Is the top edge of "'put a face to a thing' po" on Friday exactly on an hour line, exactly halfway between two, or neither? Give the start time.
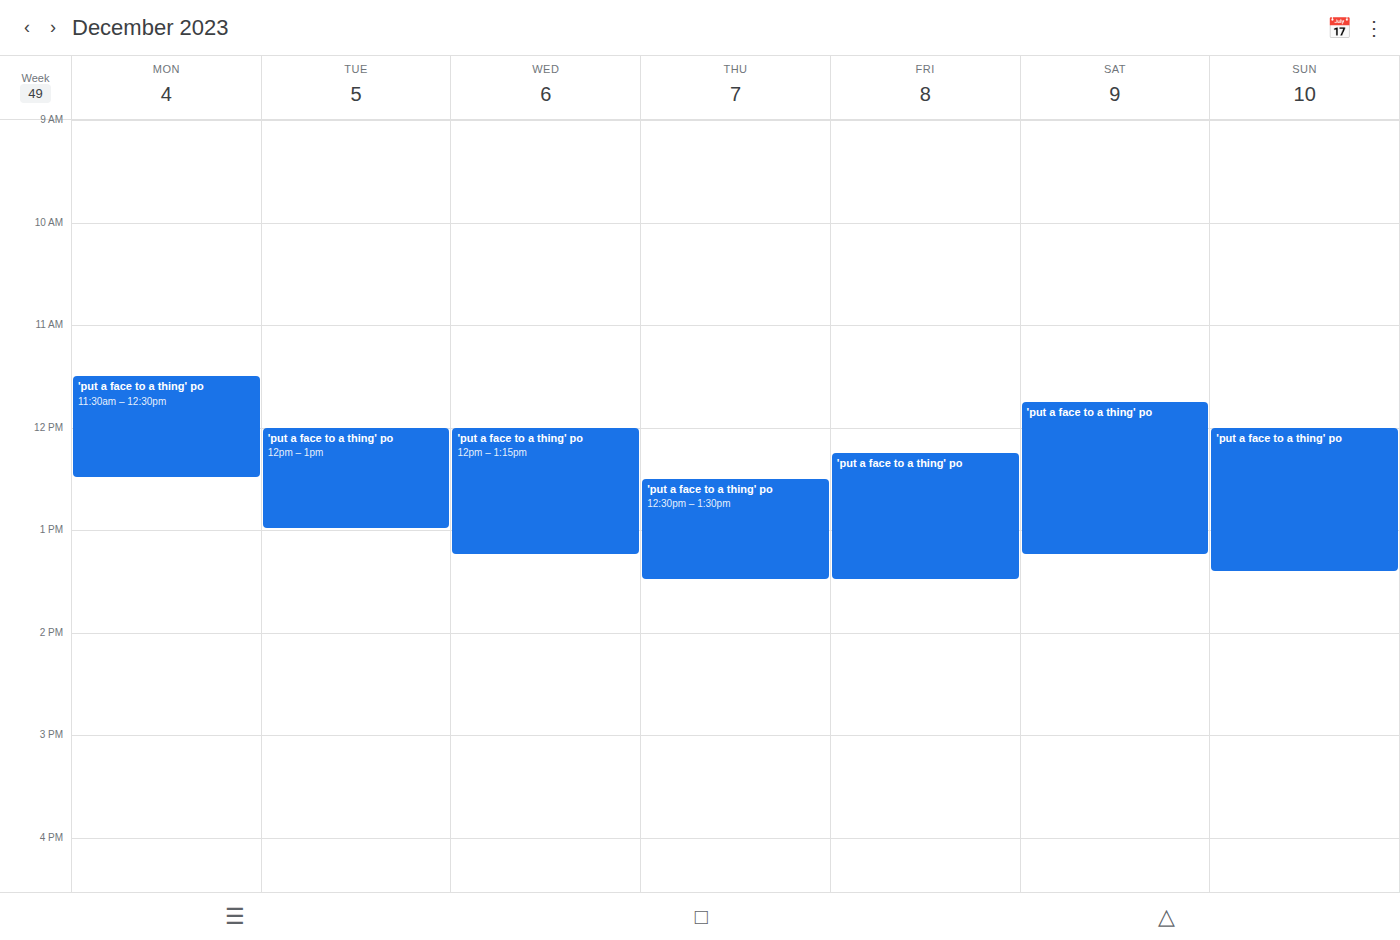
12:15 PM -- neither: a quarter of the way from the 12 PM line to the 1 PM line.